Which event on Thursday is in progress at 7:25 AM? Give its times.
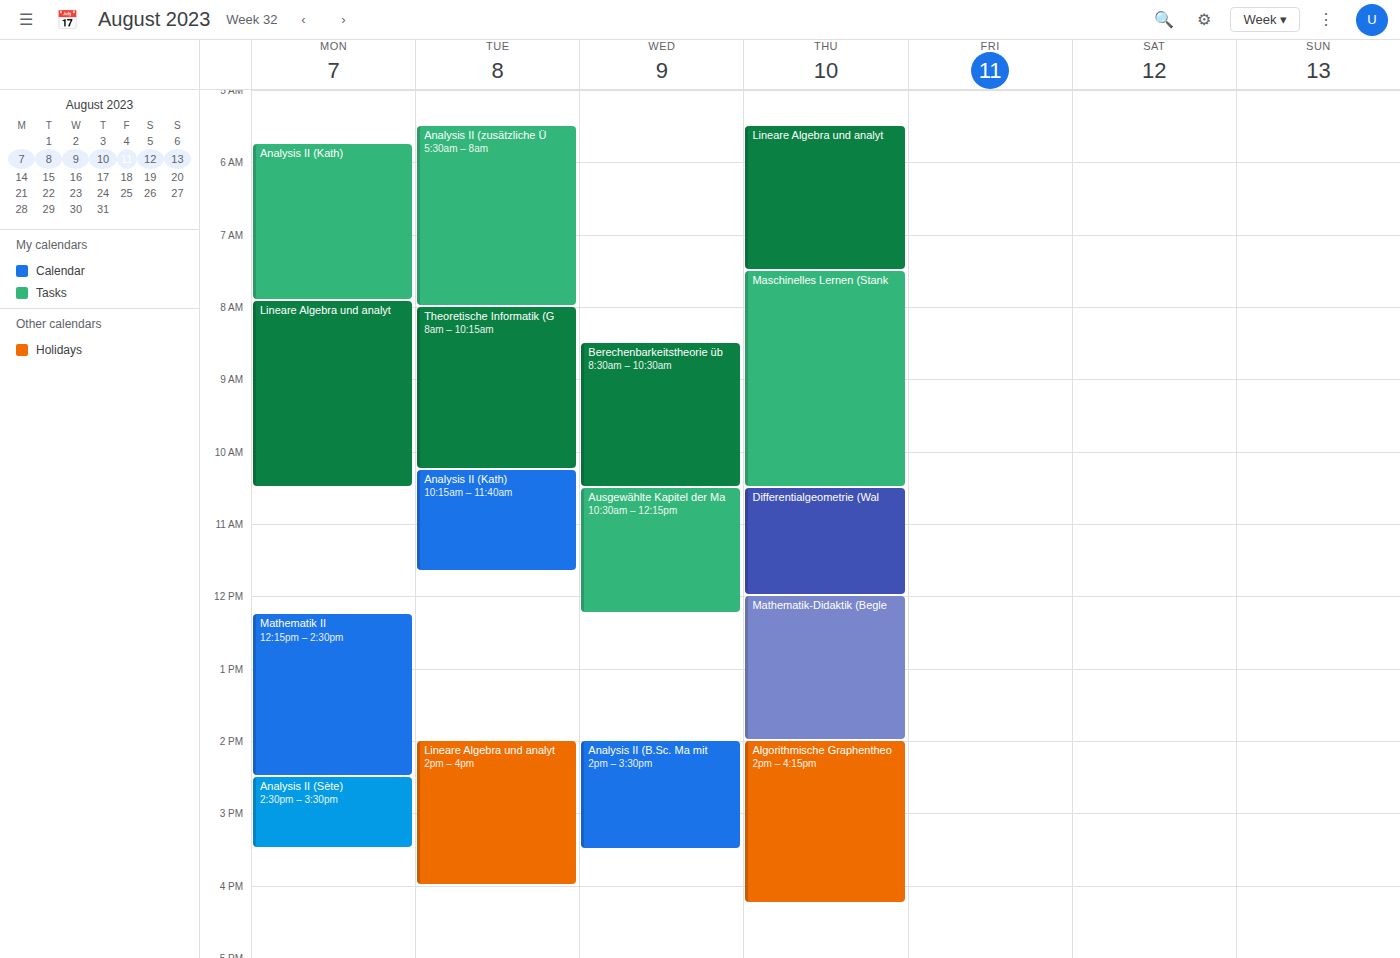
"Lineare Algebra und analyt", 5:30 AM to 7:30 AM